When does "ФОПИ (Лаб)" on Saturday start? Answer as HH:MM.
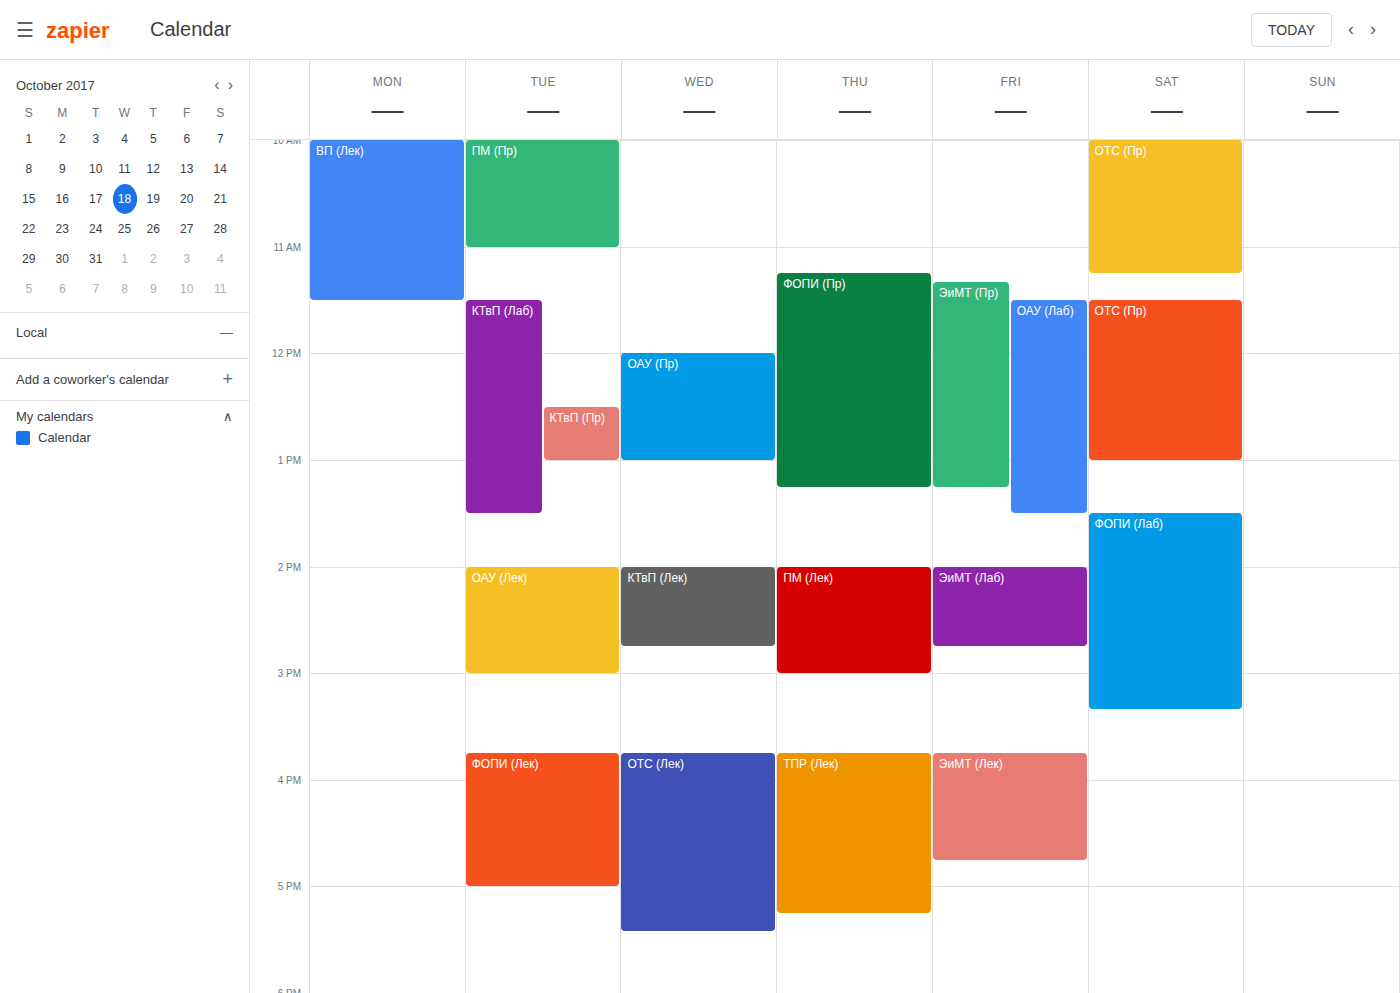
13:30